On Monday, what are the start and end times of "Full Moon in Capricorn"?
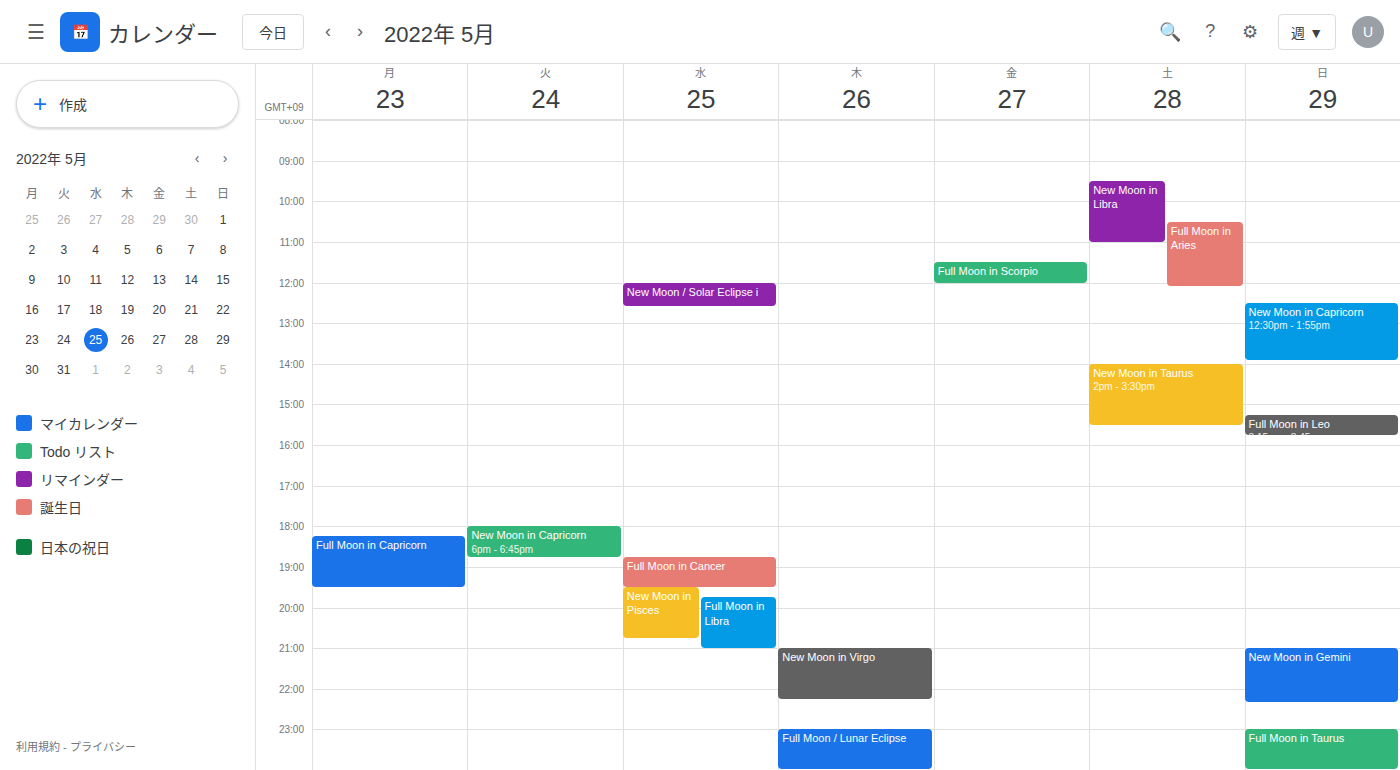
6:15 PM to 7:30 PM